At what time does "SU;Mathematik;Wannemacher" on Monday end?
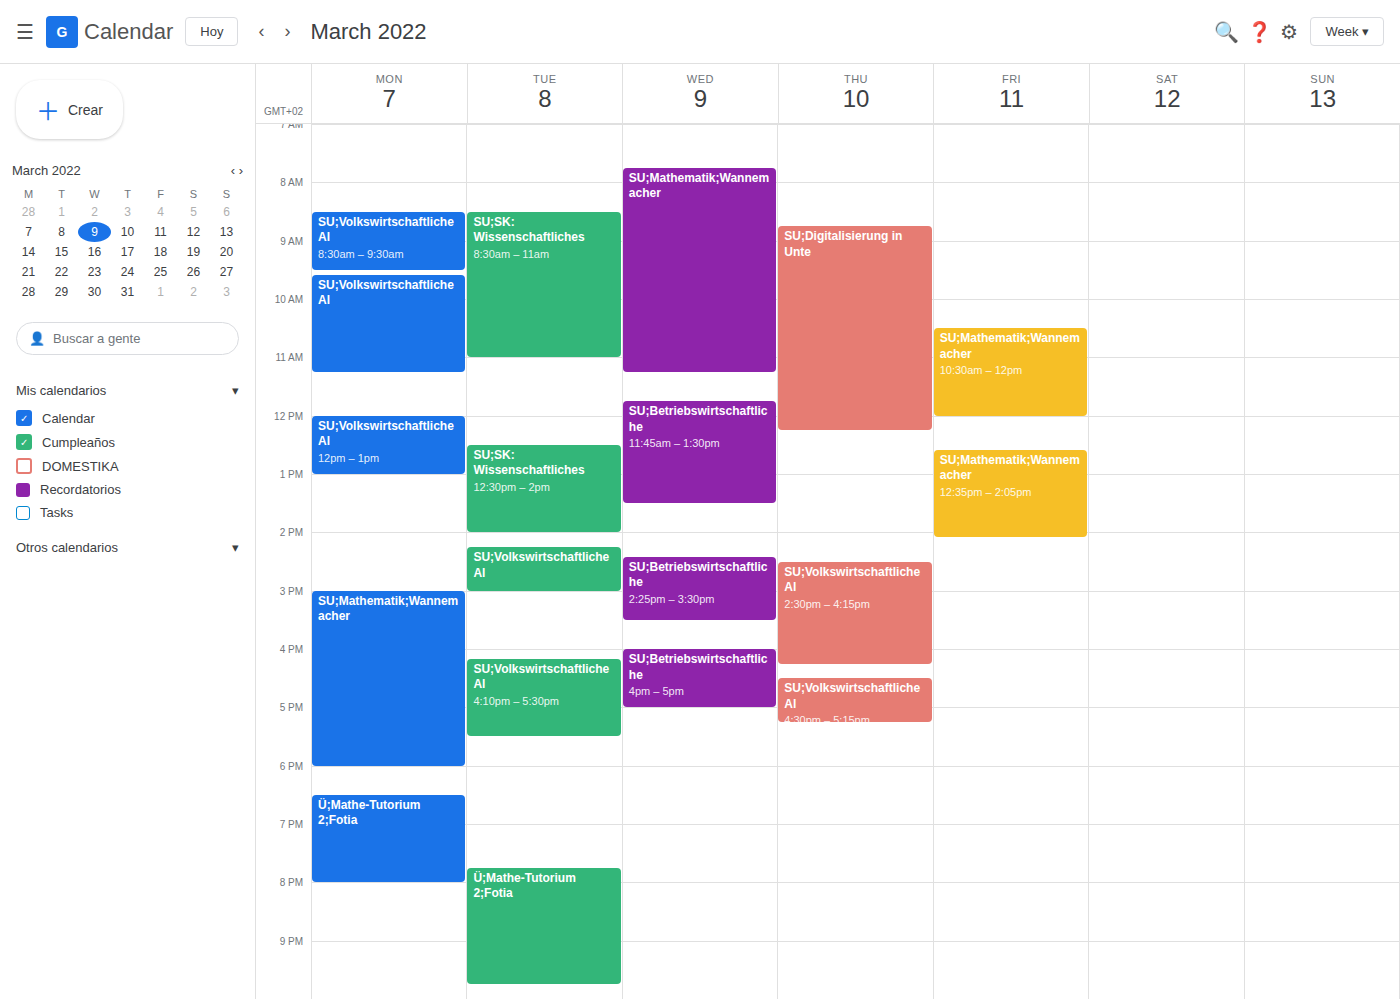
6:00 PM